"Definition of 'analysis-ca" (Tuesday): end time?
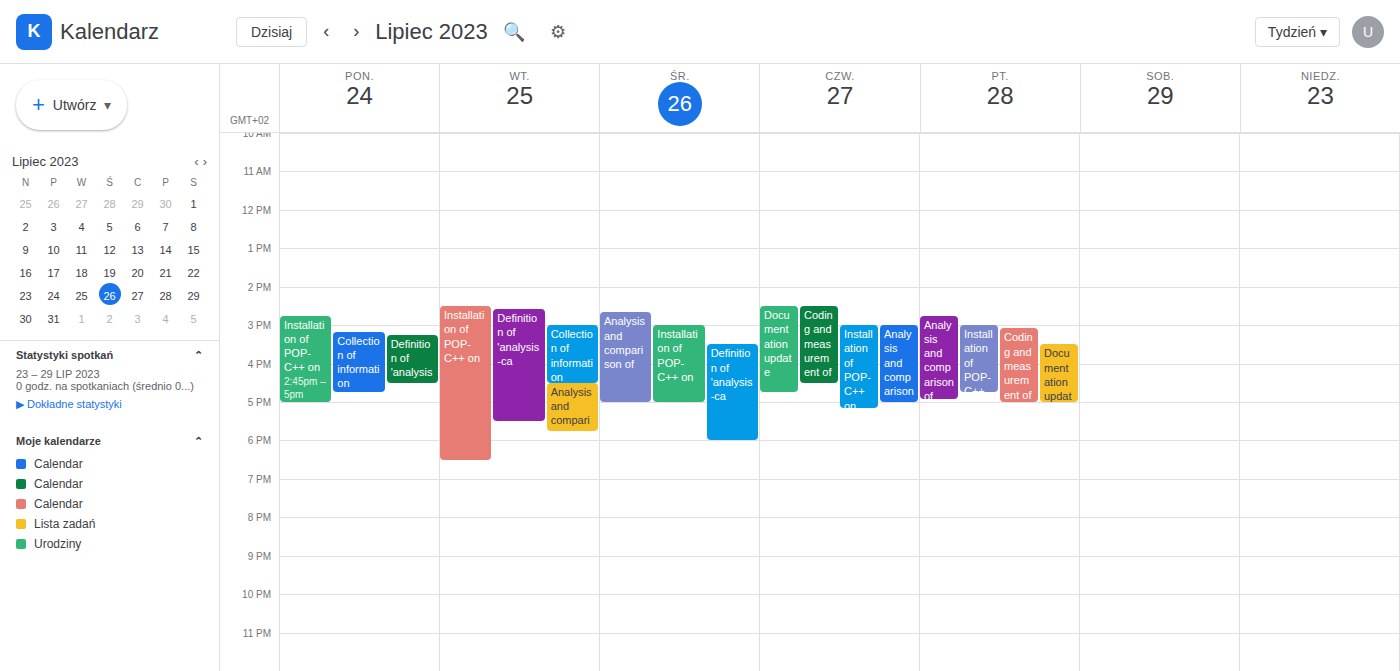
5:30 PM